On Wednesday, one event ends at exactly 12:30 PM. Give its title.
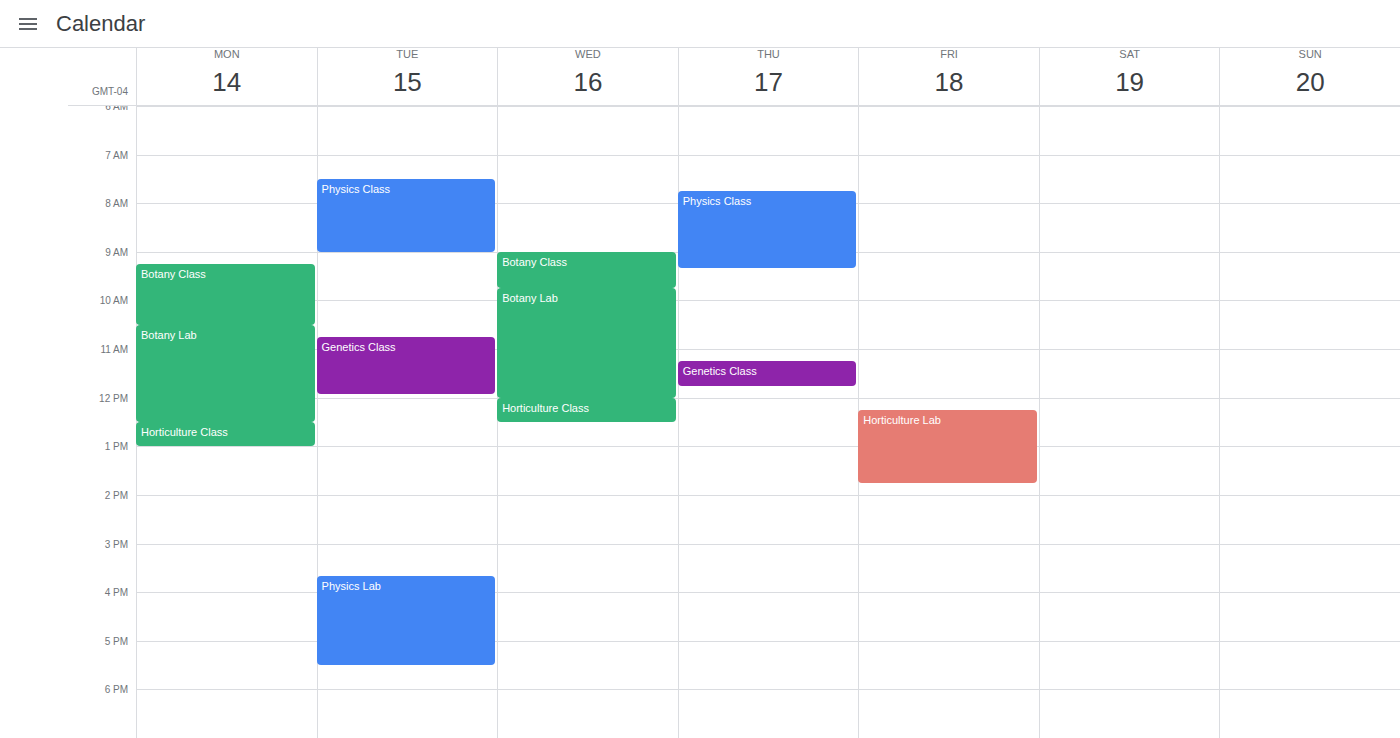
"Horticulture Class"